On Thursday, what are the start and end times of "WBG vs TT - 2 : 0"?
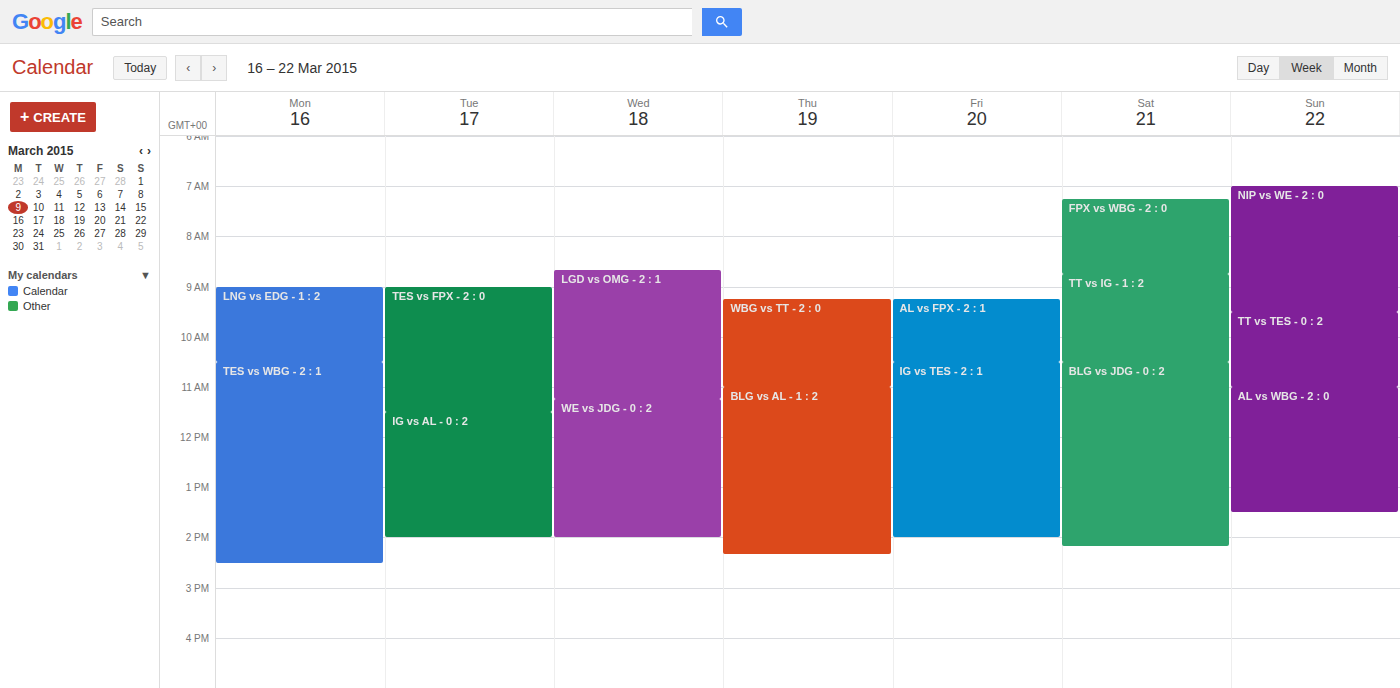
9:15 AM to 11:00 AM